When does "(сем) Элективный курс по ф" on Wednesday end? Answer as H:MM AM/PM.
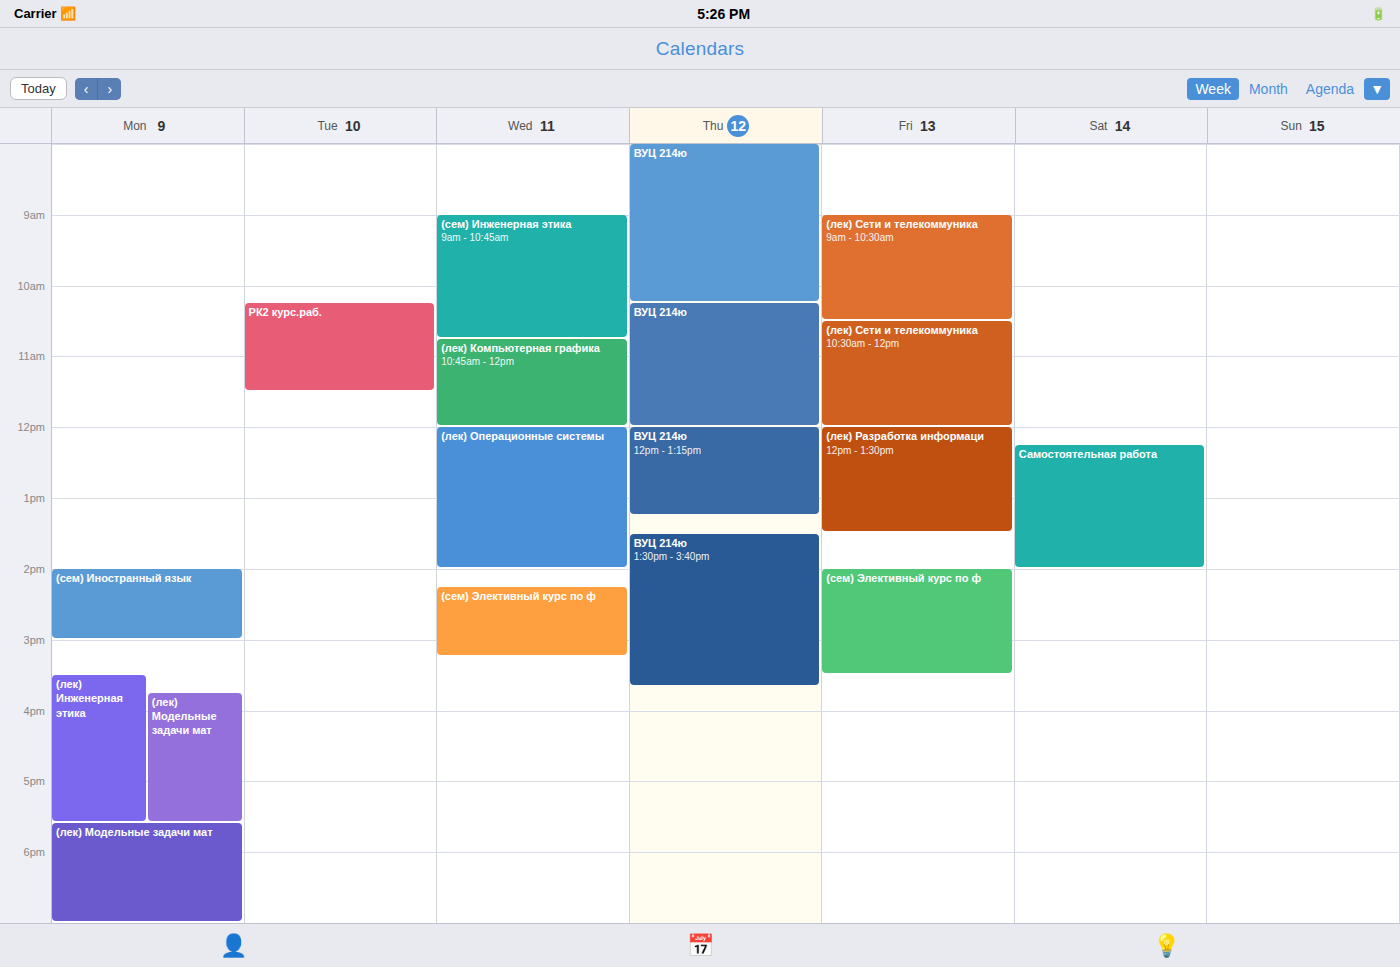
3:15 PM